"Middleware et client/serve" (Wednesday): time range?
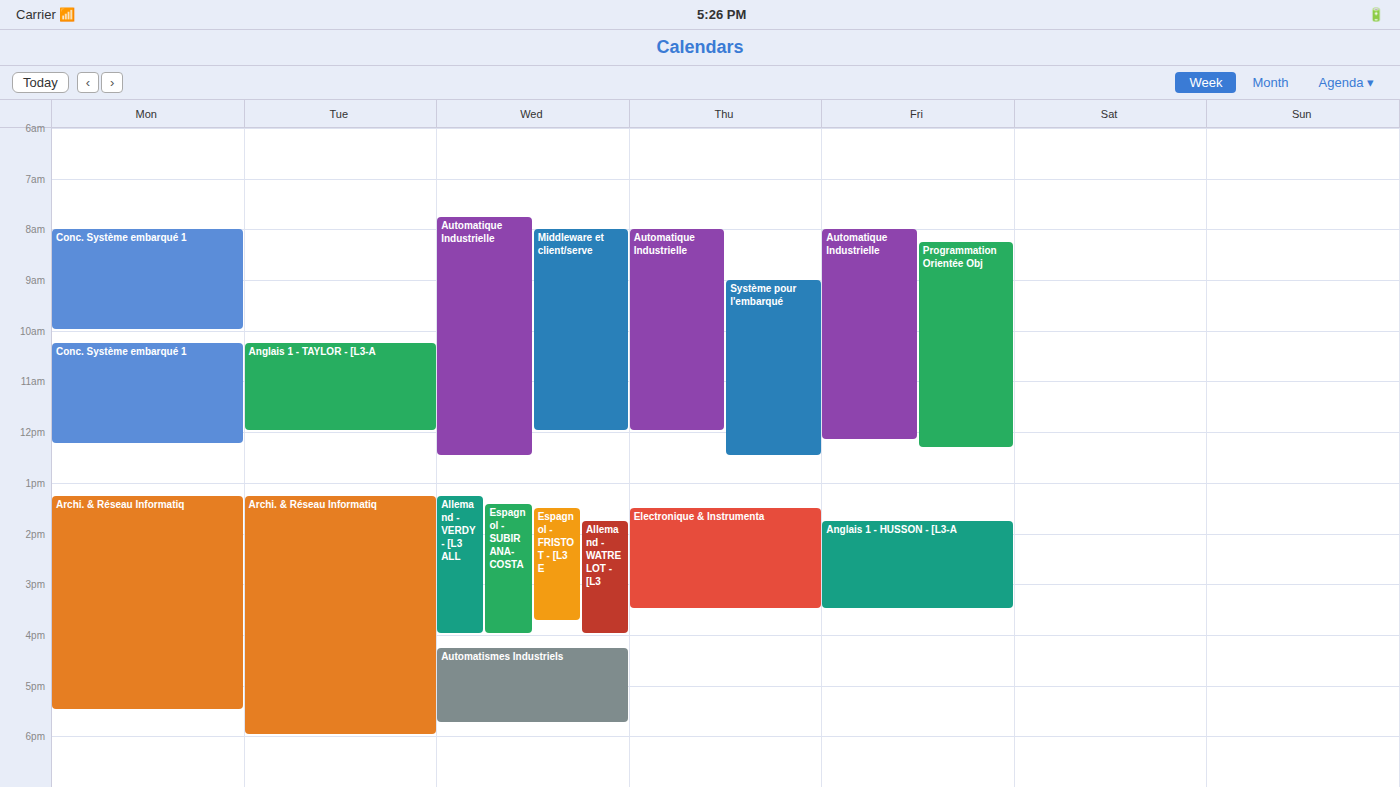
8:00 AM to 12:00 PM